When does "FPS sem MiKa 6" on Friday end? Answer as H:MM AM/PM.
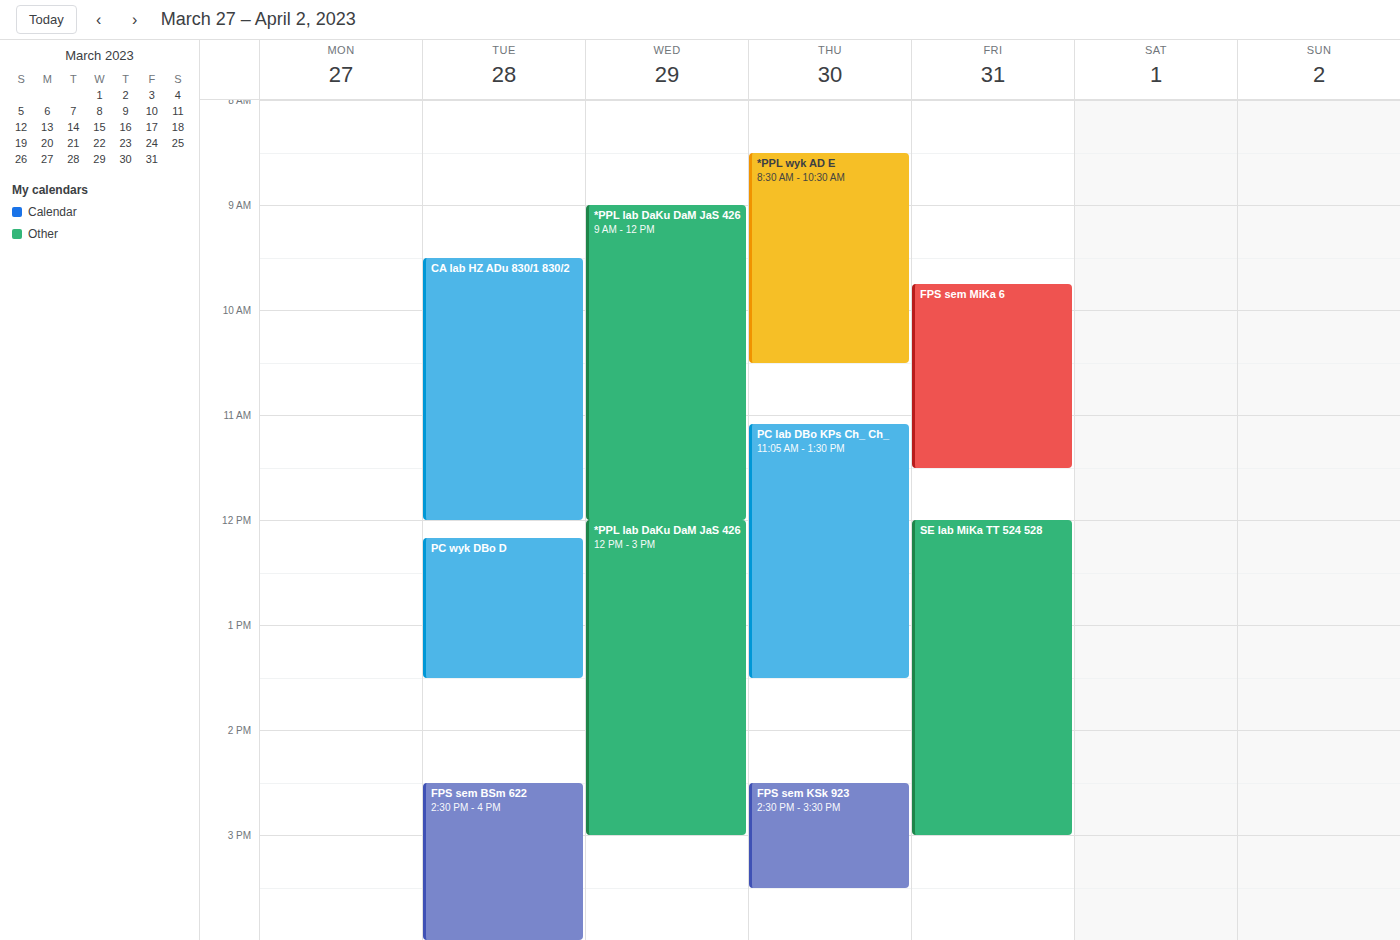
11:30 AM